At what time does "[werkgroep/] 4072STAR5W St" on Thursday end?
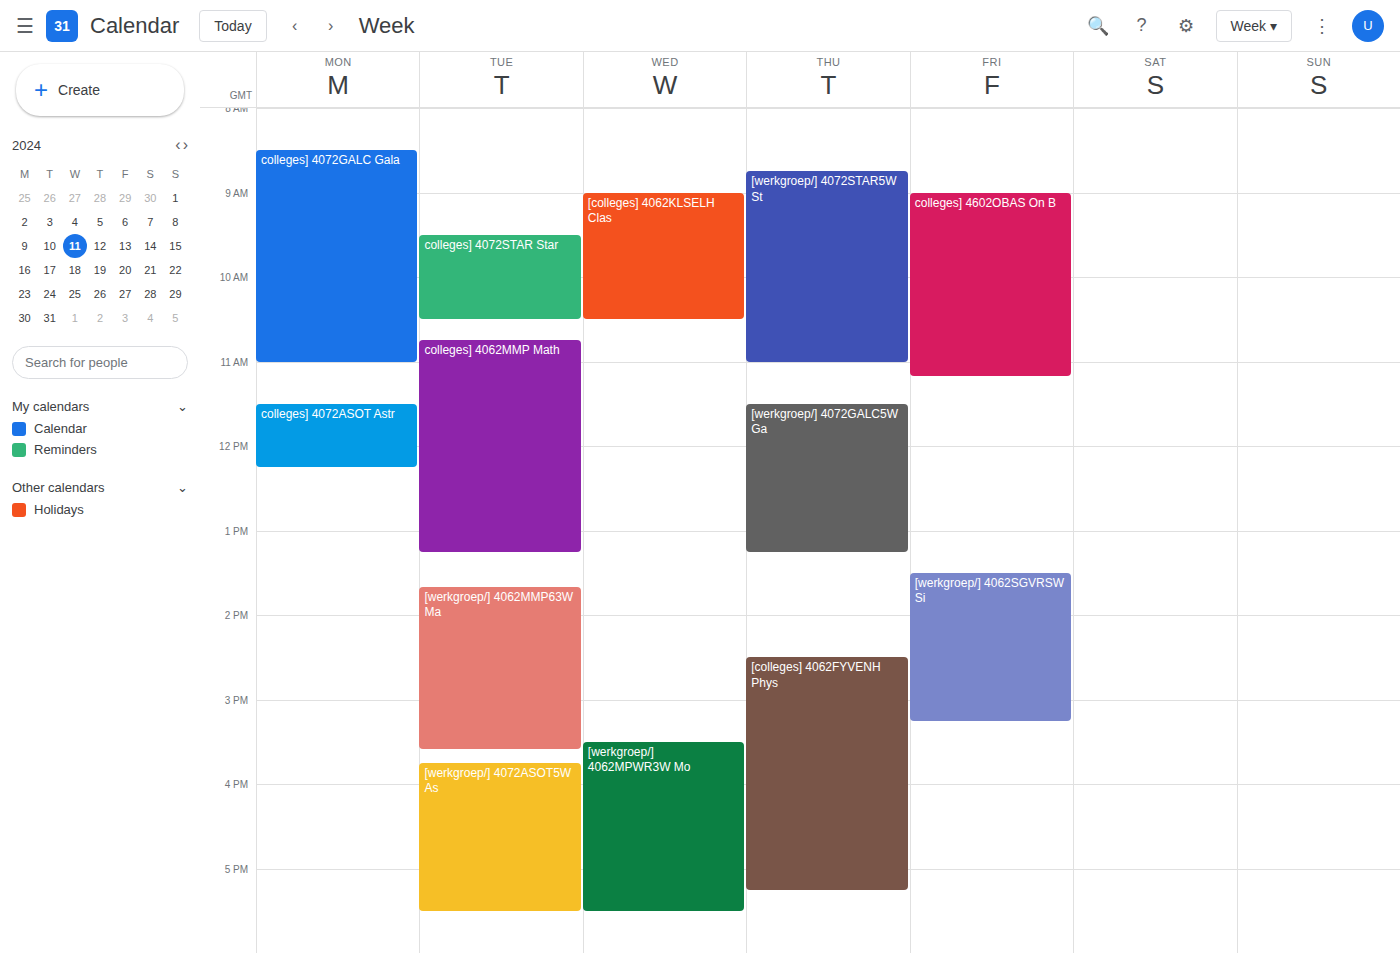
11:00 AM